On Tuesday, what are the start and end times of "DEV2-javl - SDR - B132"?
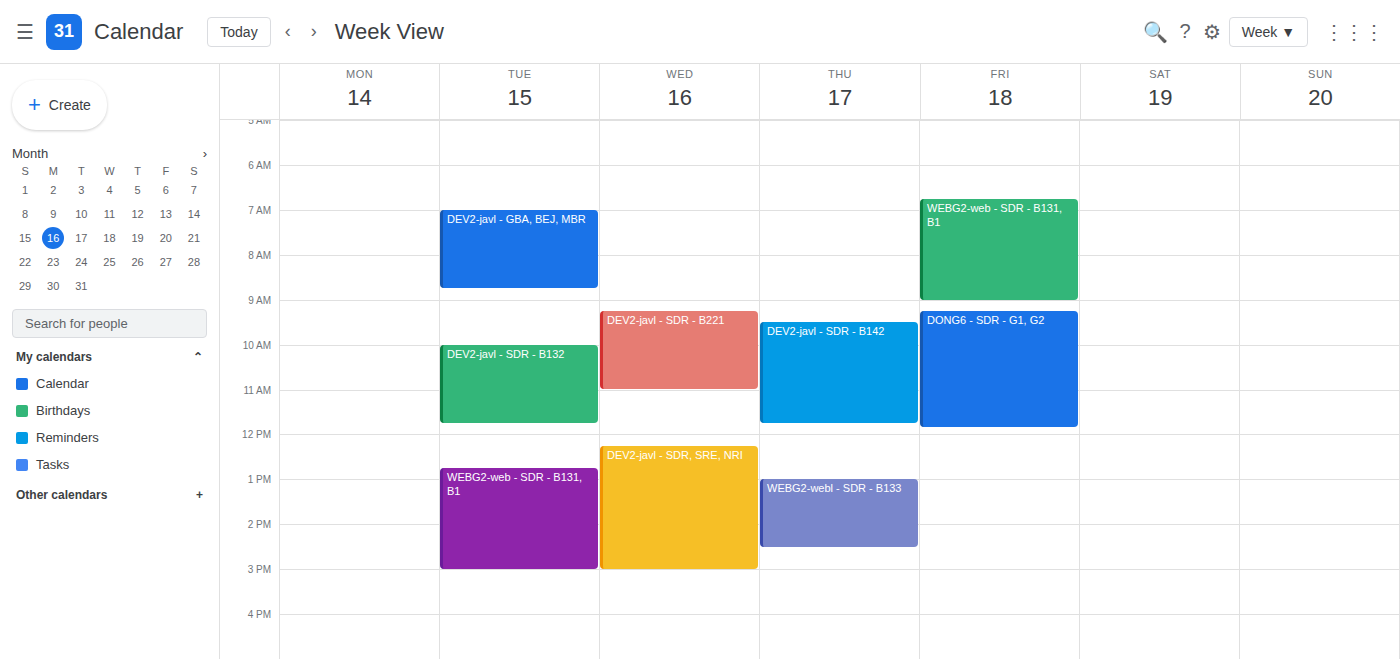
10:00 AM to 11:45 AM